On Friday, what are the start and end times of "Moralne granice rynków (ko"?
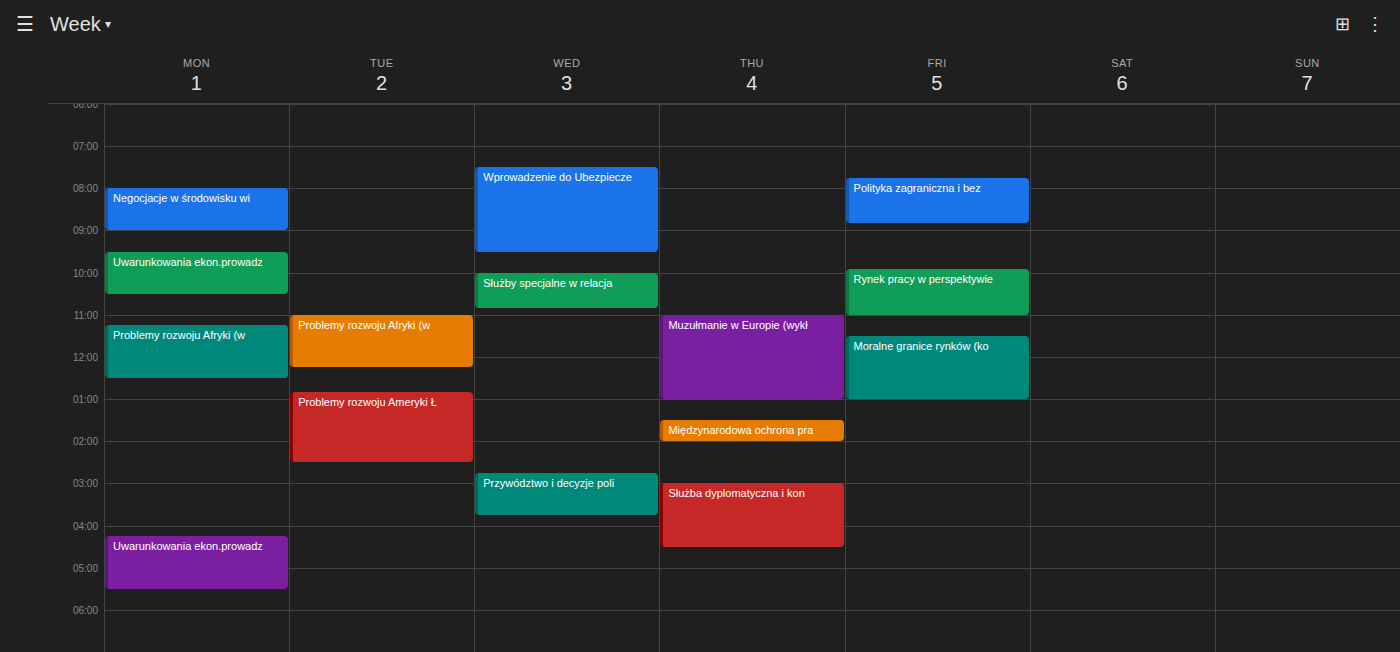
11:30 AM to 1:00 PM